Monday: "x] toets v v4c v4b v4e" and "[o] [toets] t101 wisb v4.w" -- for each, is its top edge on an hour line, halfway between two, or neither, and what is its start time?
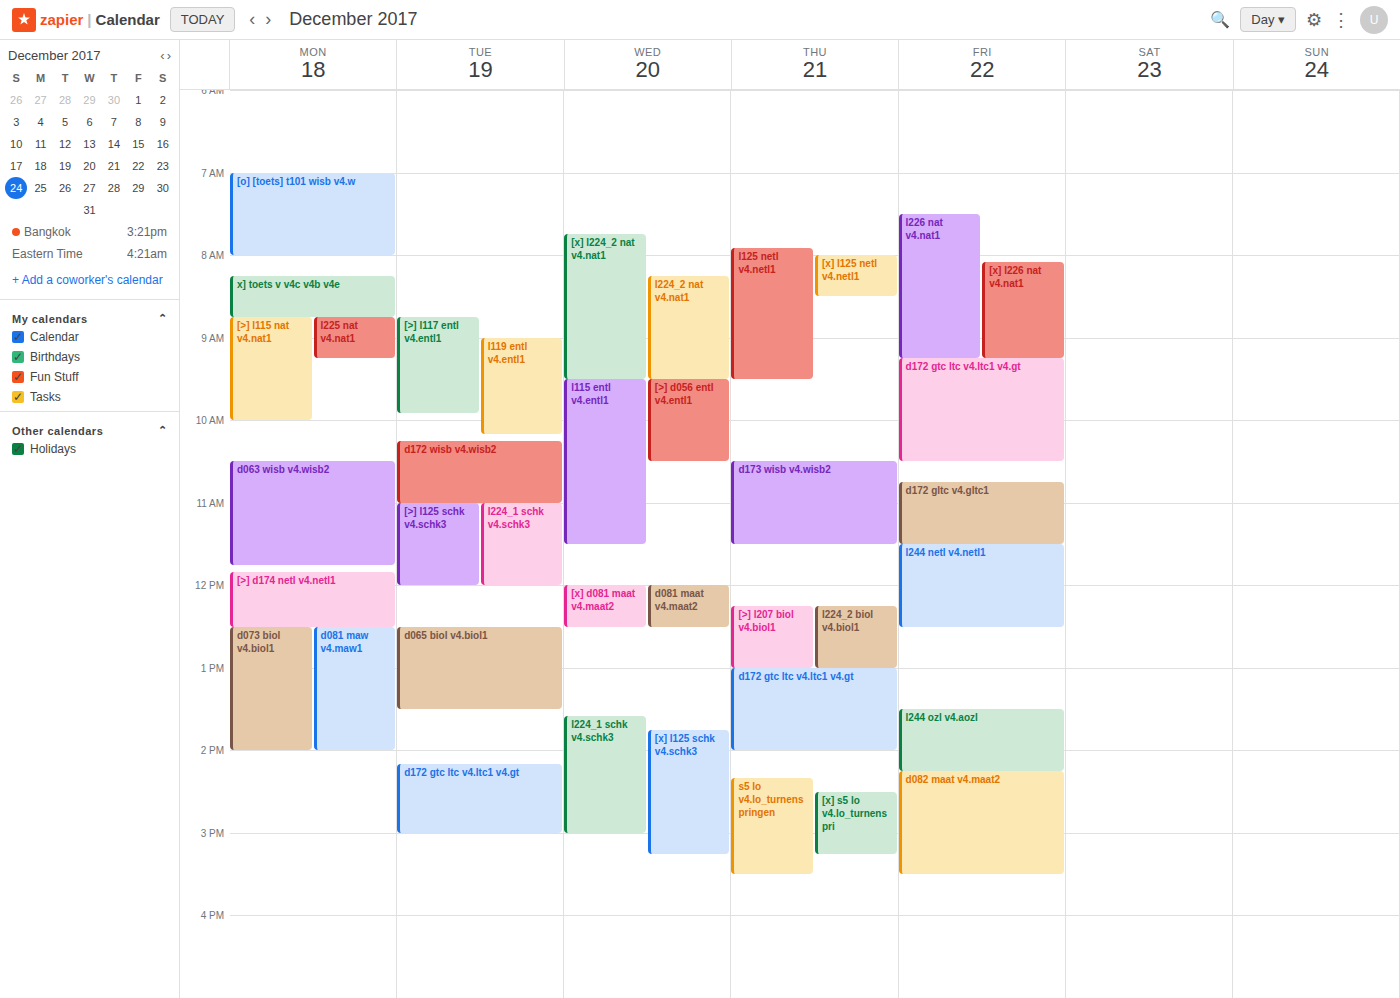
"x] toets v v4c v4b v4e": 8:15 AM, neither: a quarter of the way from the 8 AM line to the 9 AM line. "[o] [toets] t101 wisb v4.w": 7:00 AM, exactly on the 7 AM line.